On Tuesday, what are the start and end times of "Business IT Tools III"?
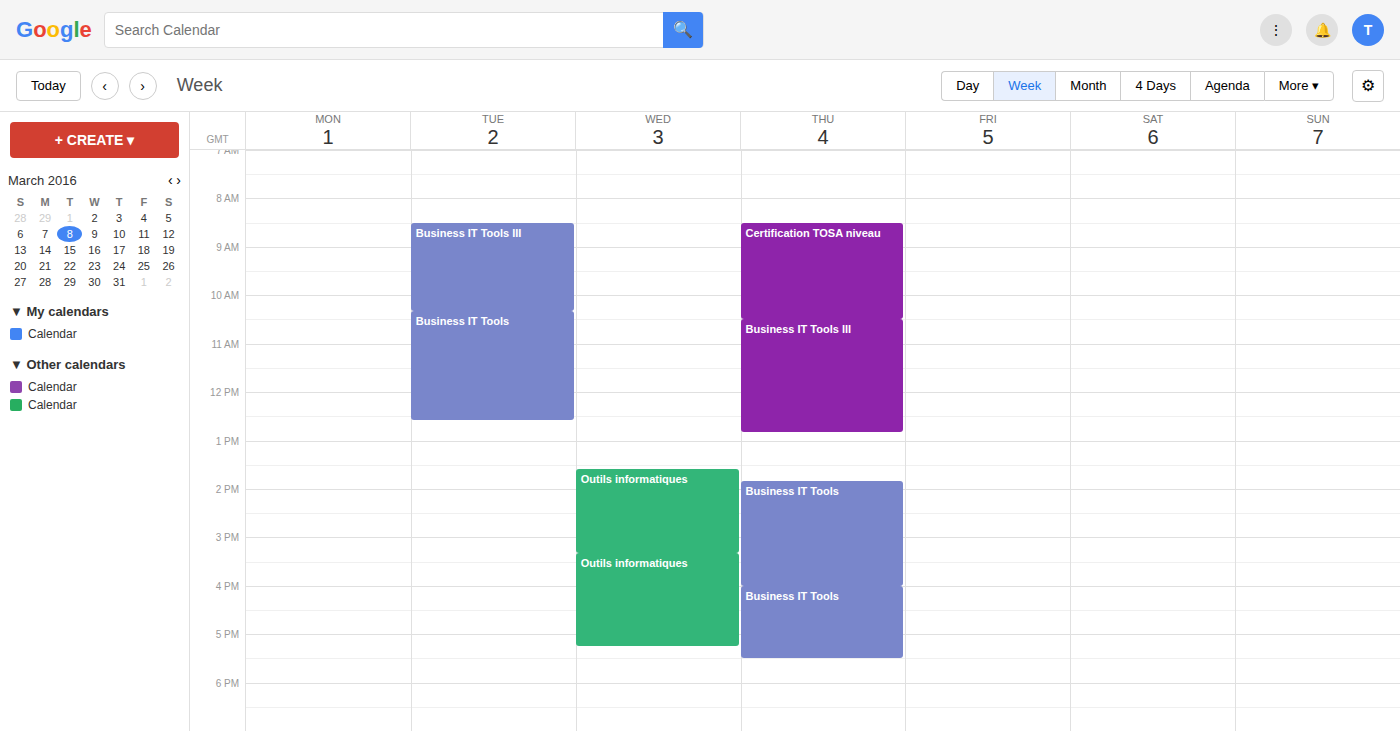
8:30 AM to 10:20 AM